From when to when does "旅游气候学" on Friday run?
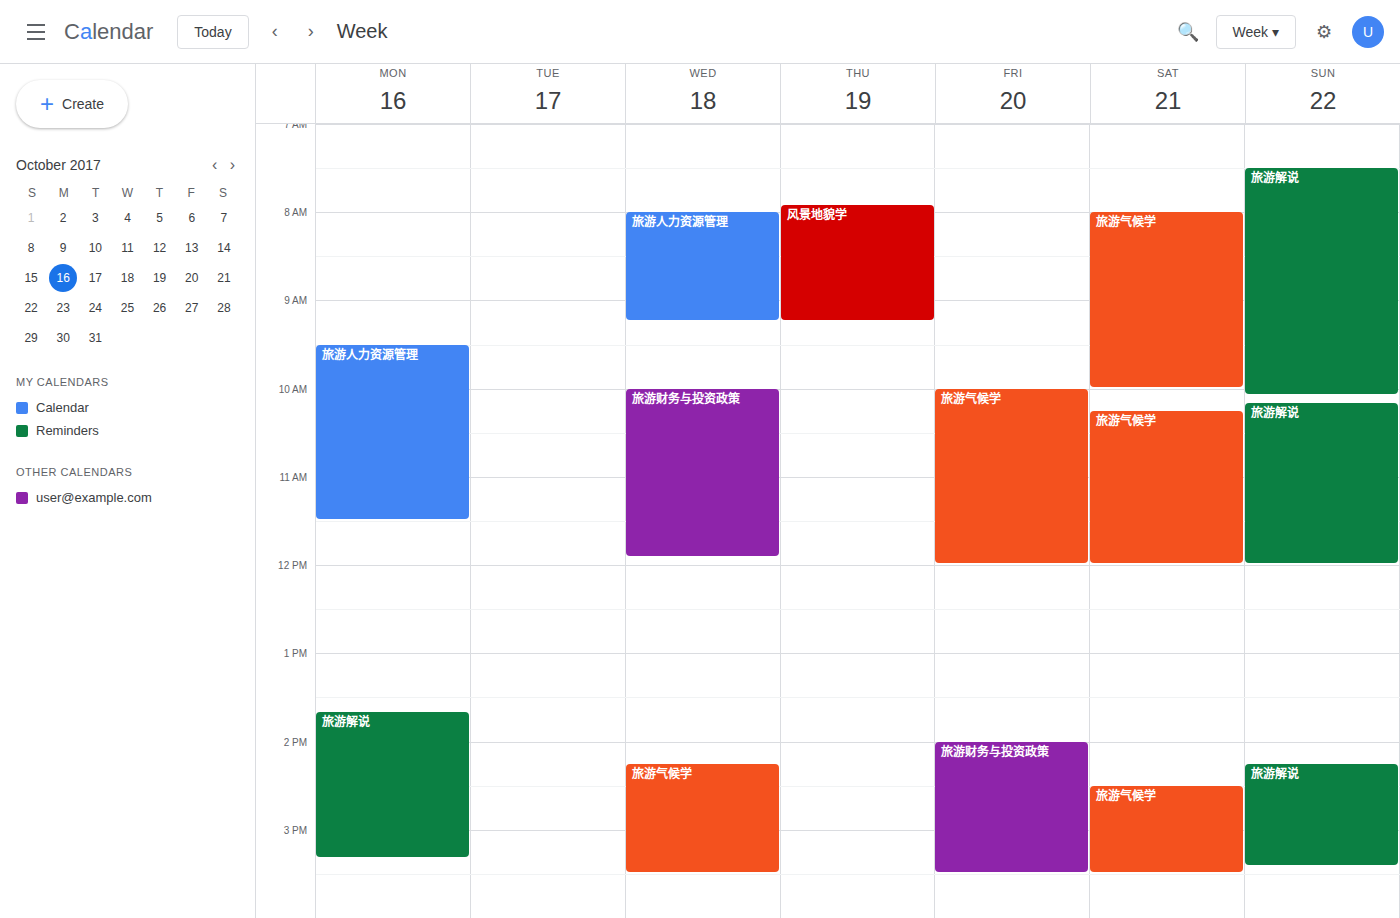
10:00 AM to 12:00 PM